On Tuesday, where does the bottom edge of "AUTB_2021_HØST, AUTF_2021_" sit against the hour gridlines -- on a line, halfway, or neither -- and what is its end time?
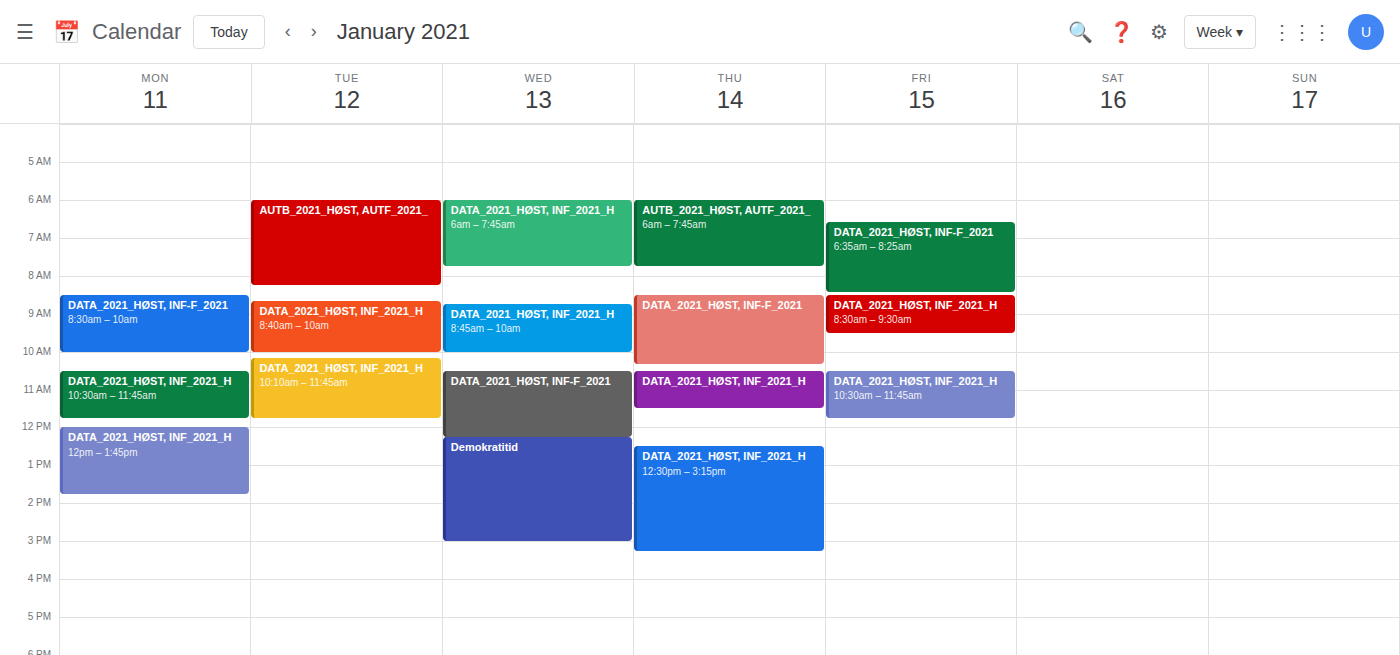
8:15 AM -- neither: a quarter of the way from the 8 AM line to the 9 AM line.